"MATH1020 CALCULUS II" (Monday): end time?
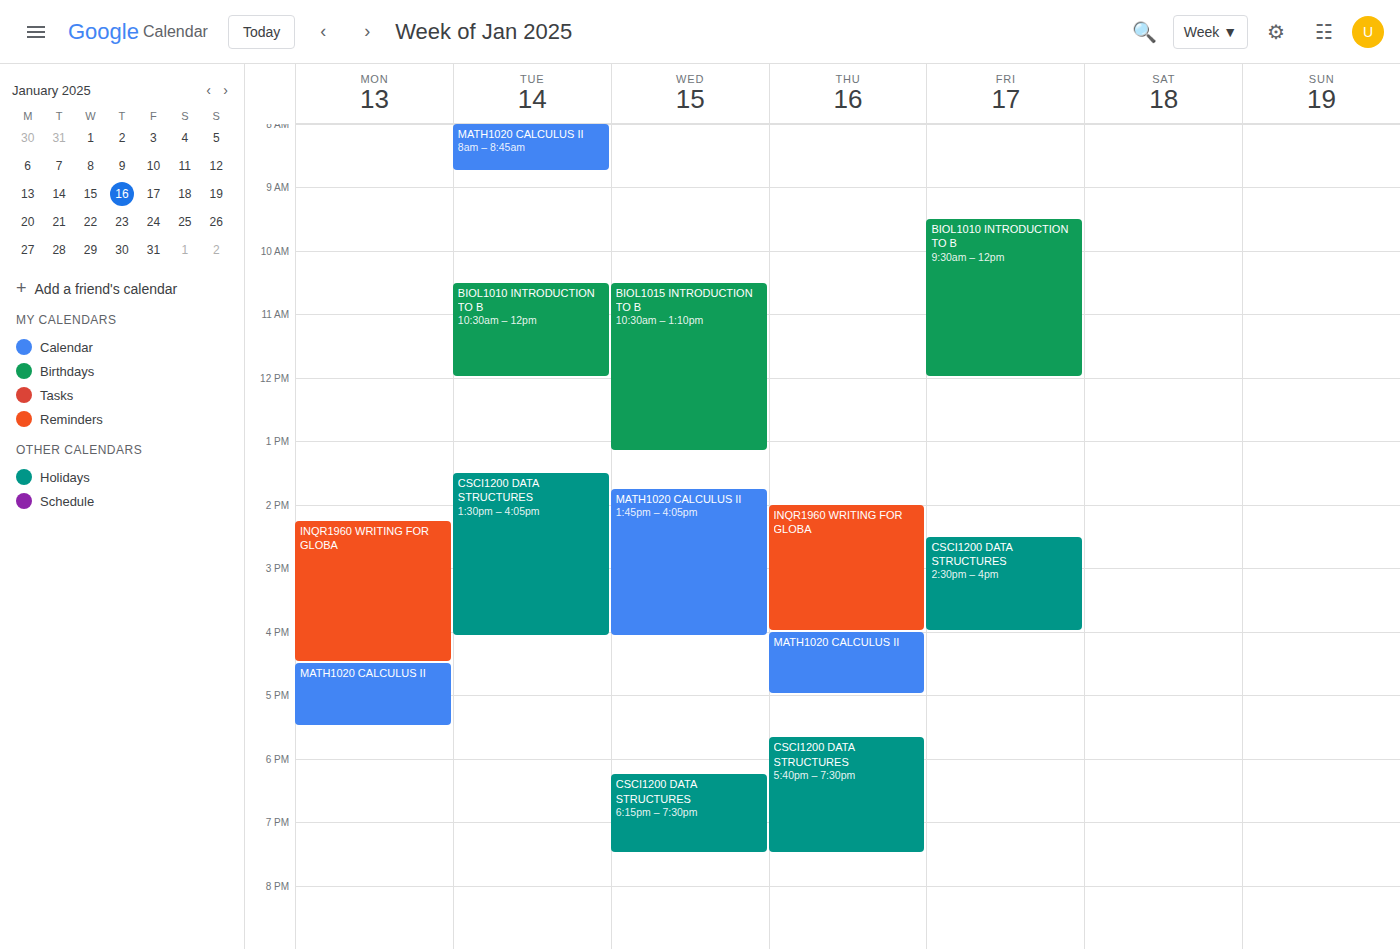
5:30 PM